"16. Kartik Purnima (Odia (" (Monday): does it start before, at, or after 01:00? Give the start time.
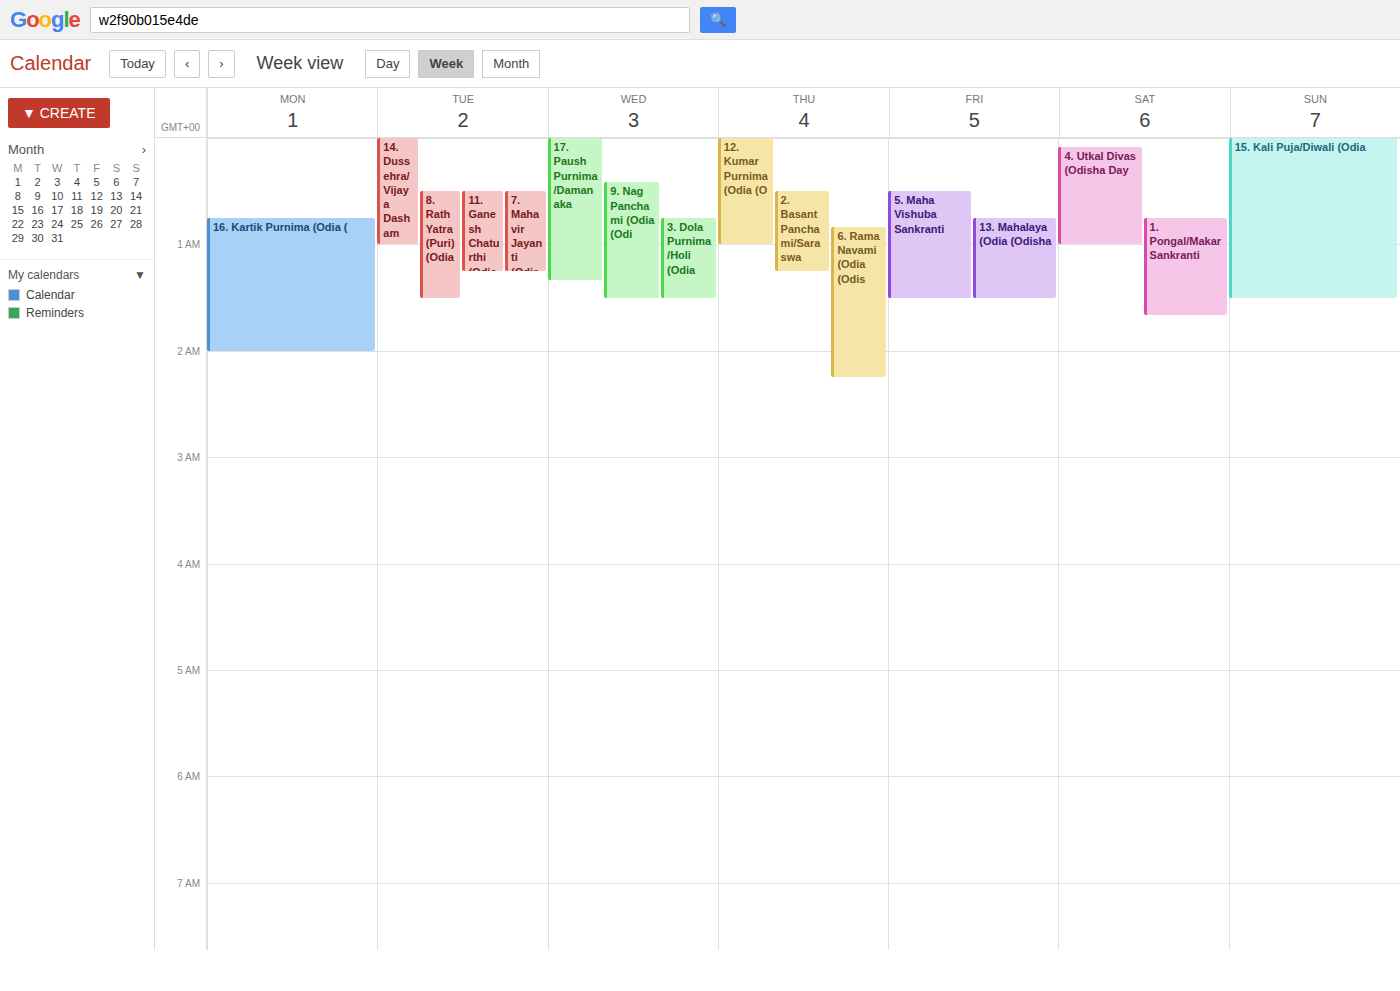
00:45 -- before 01:00, 15 minutes above the 01:00 line.